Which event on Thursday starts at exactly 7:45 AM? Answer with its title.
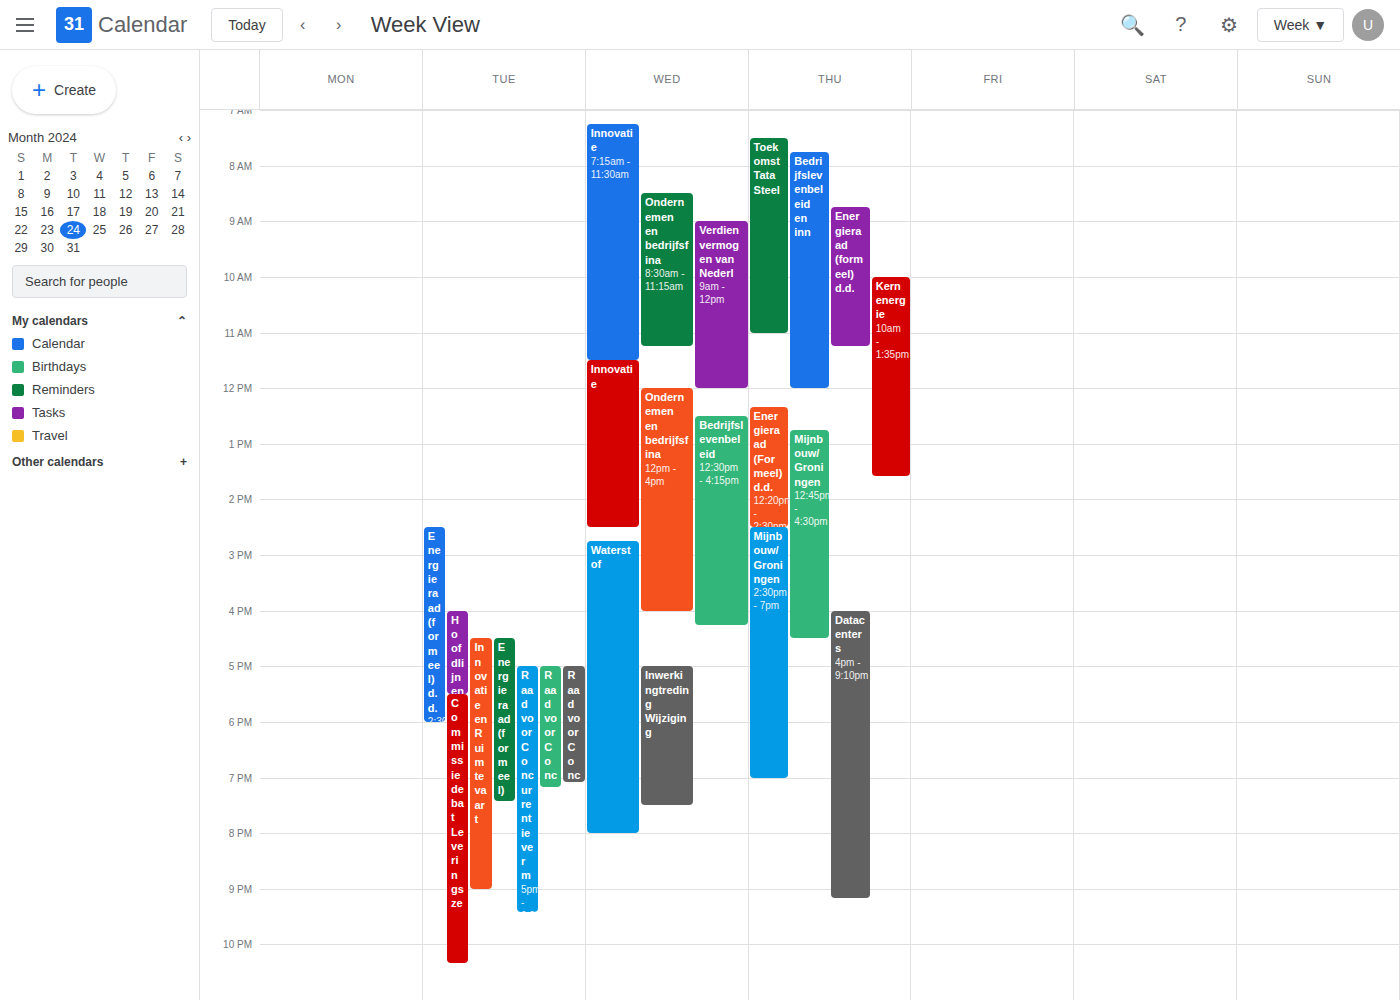
"Bedrijfslevenbeleid en inn"